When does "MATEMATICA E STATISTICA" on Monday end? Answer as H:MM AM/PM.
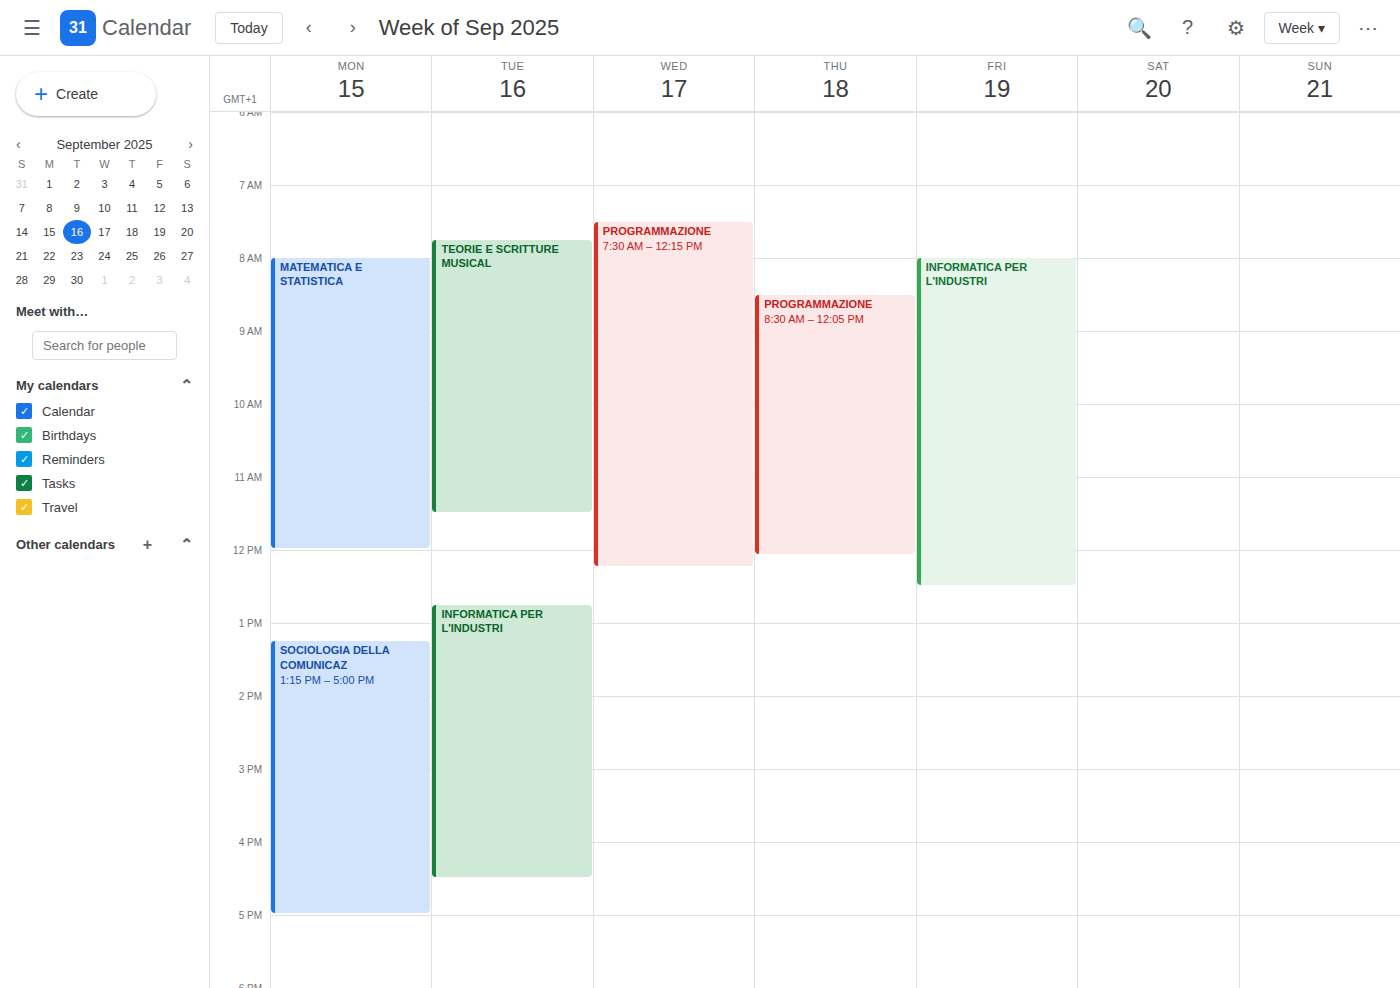
12:00 PM